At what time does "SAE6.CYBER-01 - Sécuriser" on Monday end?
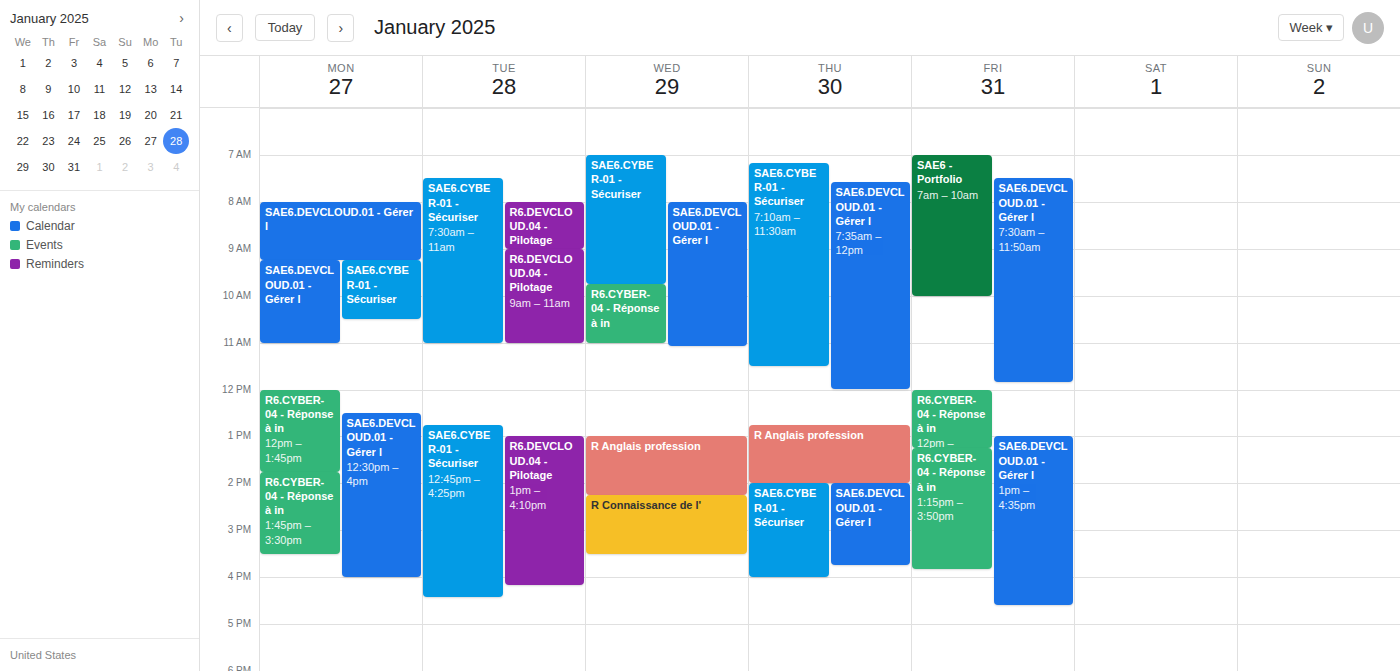
10:30